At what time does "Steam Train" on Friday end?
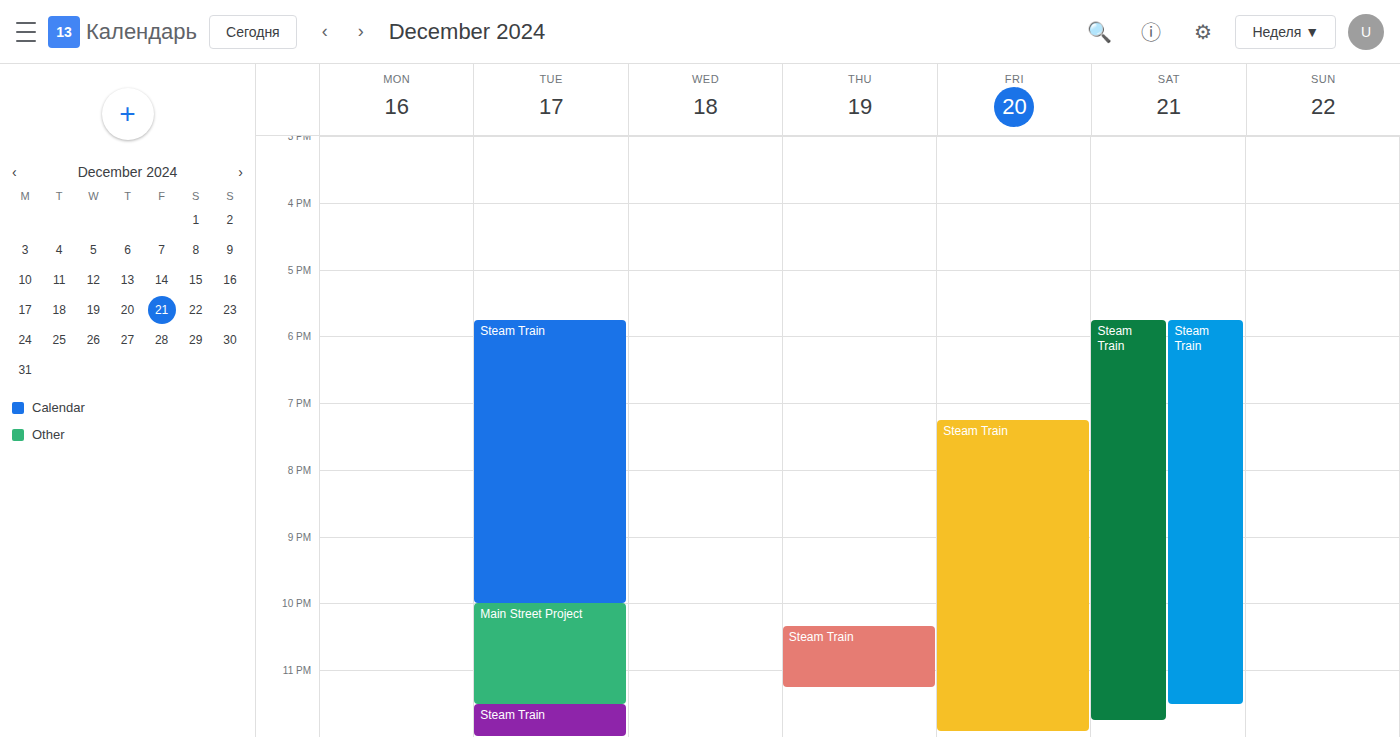
11:55 PM